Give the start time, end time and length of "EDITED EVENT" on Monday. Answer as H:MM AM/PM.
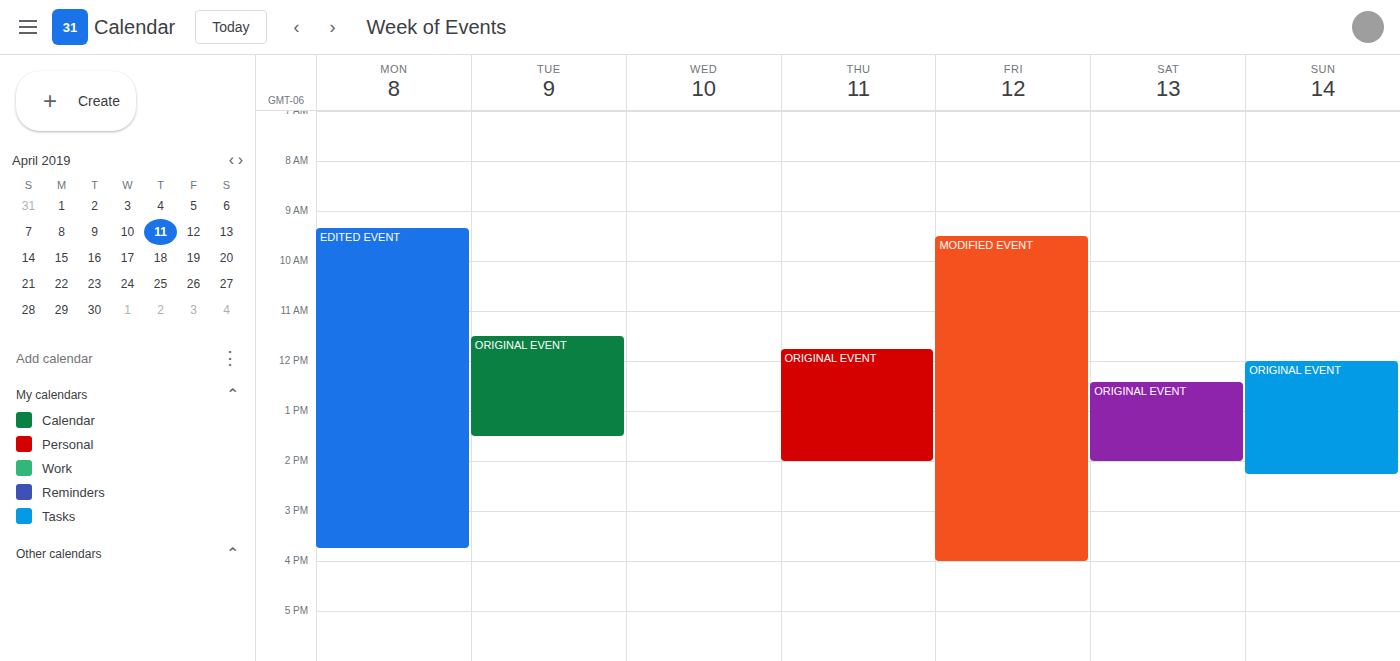
9:20 AM to 3:45 PM, 6 hours 25 minutes